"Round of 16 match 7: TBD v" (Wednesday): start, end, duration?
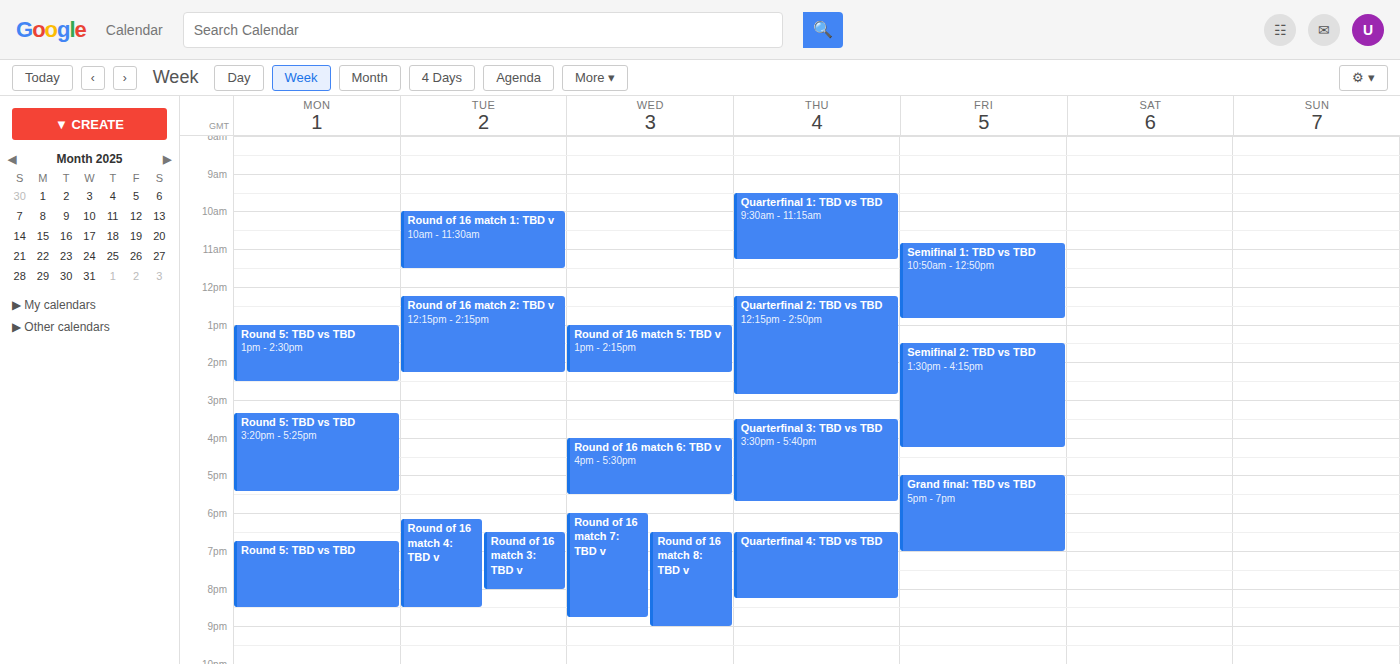
6:00 PM to 8:45 PM, 2 hours 45 minutes